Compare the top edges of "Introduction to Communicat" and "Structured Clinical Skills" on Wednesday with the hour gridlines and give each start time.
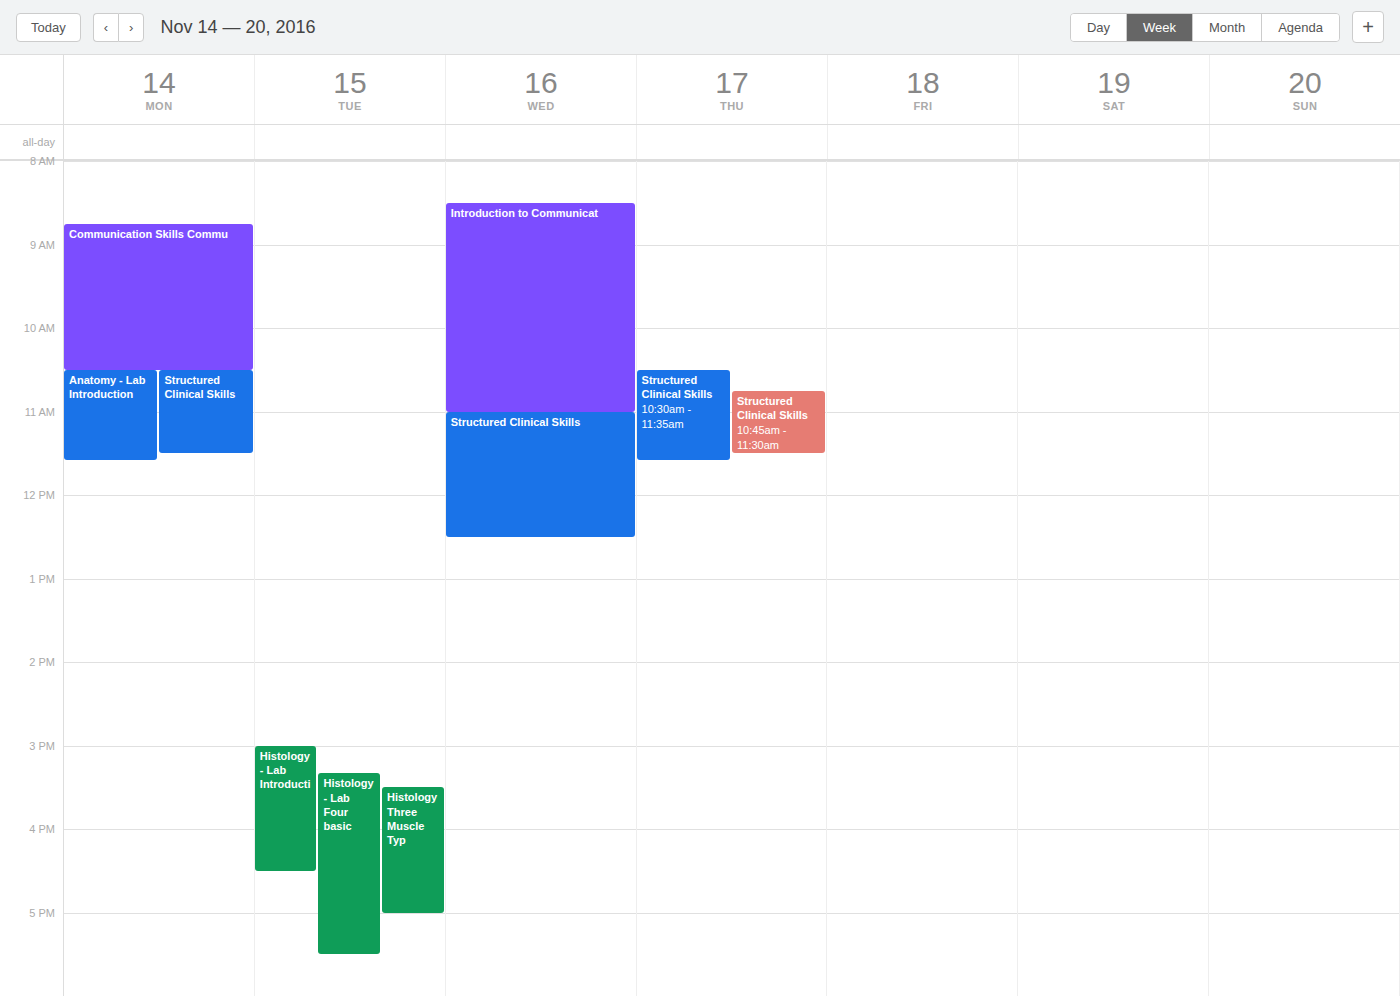
"Introduction to Communicat": 8:30 AM, halfway between the 8 AM and 9 AM lines. "Structured Clinical Skills": 11:00 AM, exactly on the 11 AM line.